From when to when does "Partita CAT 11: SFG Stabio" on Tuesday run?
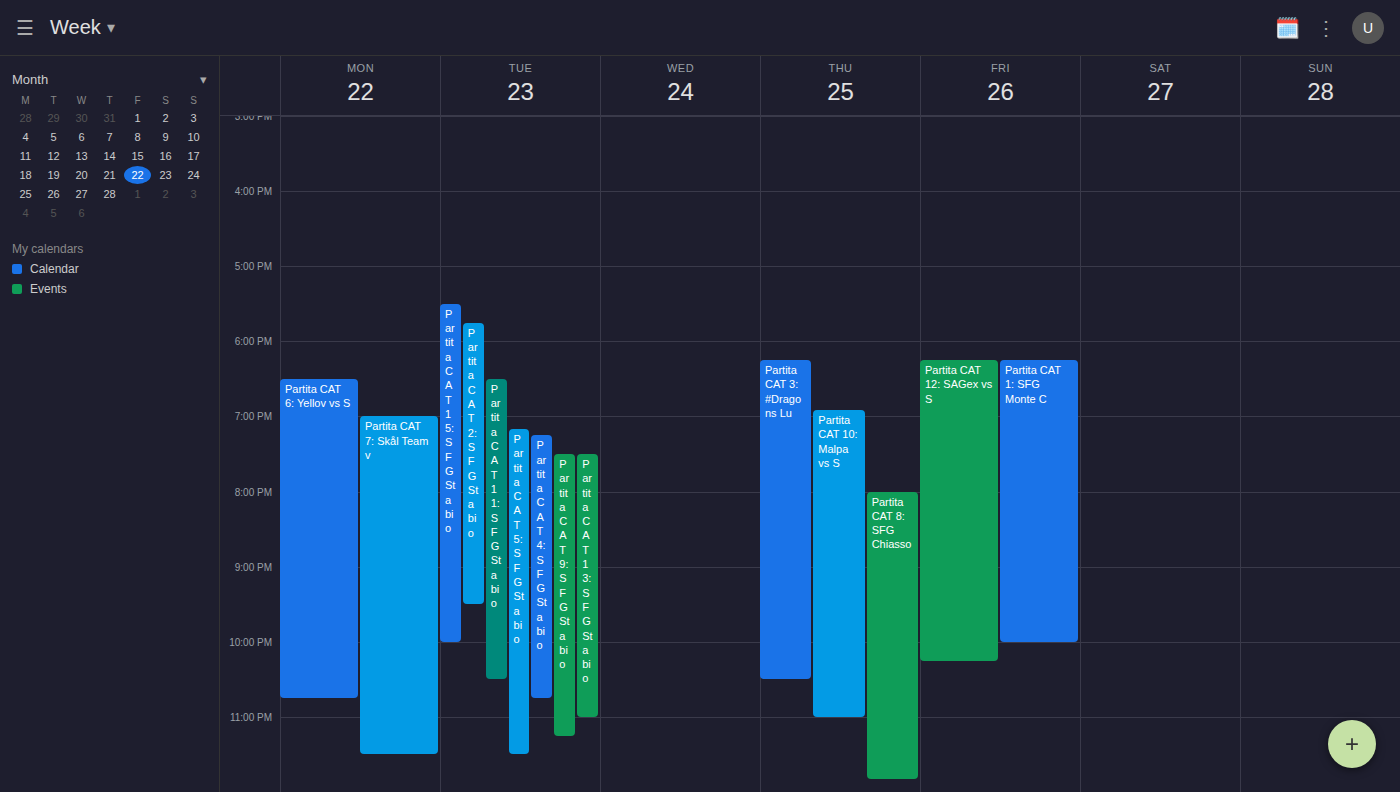
6:30 PM to 10:30 PM